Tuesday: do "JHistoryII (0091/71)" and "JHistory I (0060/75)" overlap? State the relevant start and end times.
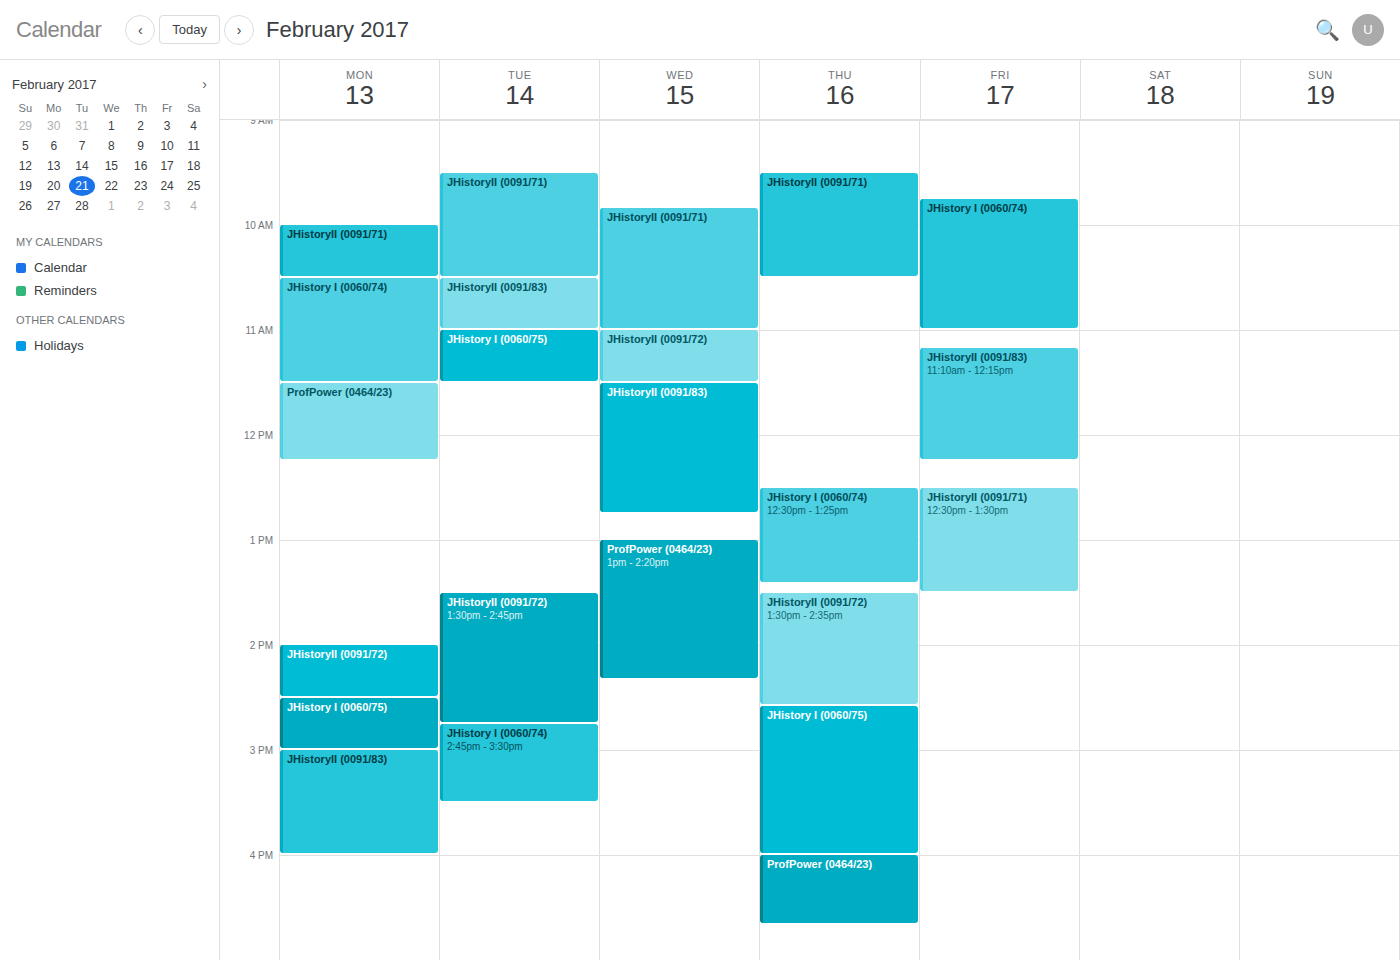
"JHistoryII (0091/71)" ends at 10:30 AM and "JHistory I (0060/75)" starts at 11:00 AM -- no overlap.